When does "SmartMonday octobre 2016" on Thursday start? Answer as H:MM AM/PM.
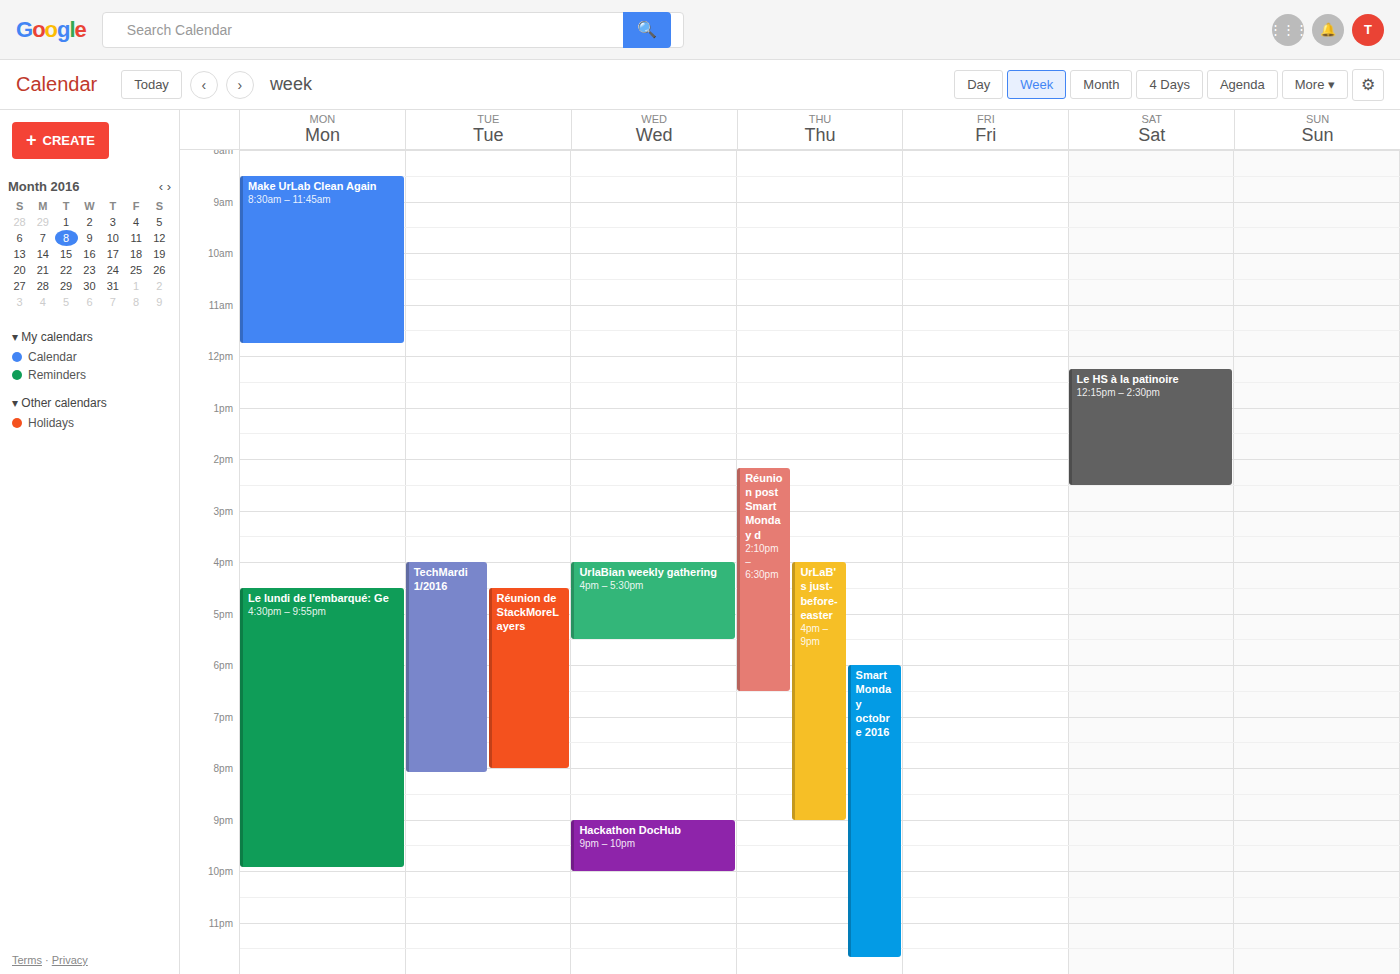
6:00 PM